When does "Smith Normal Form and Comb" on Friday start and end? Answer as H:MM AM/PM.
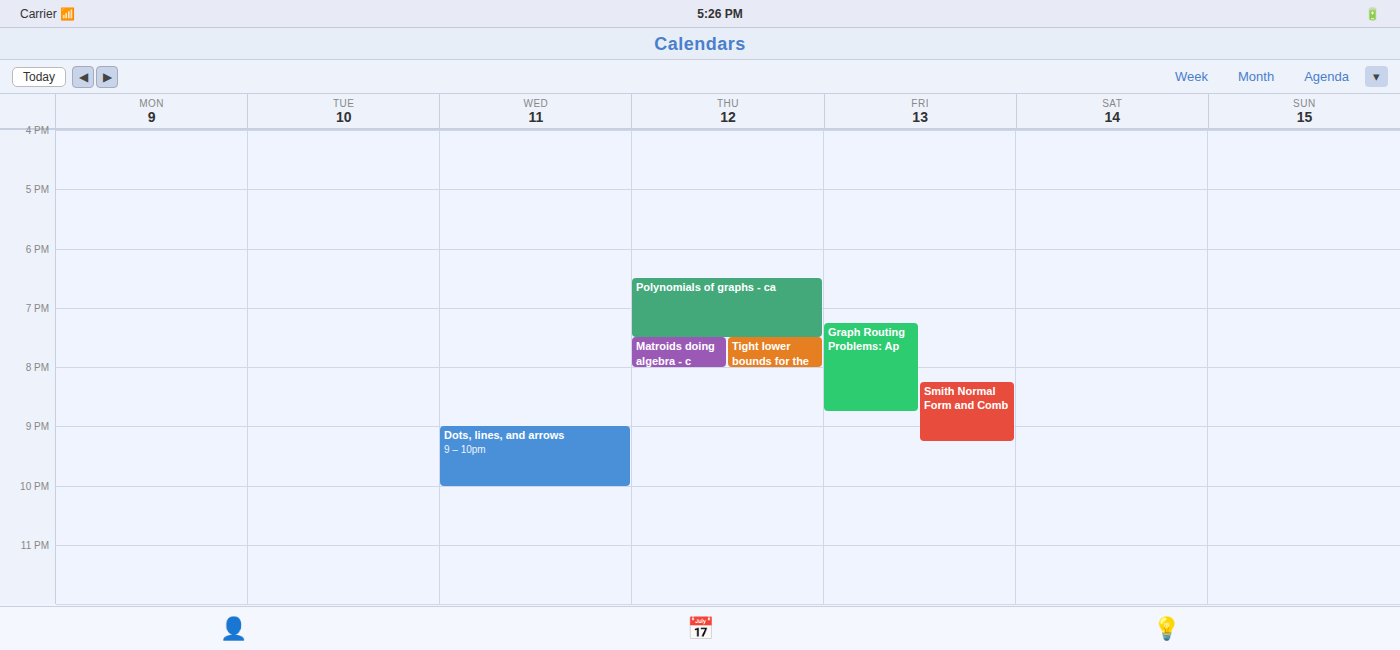
8:15 PM to 9:15 PM